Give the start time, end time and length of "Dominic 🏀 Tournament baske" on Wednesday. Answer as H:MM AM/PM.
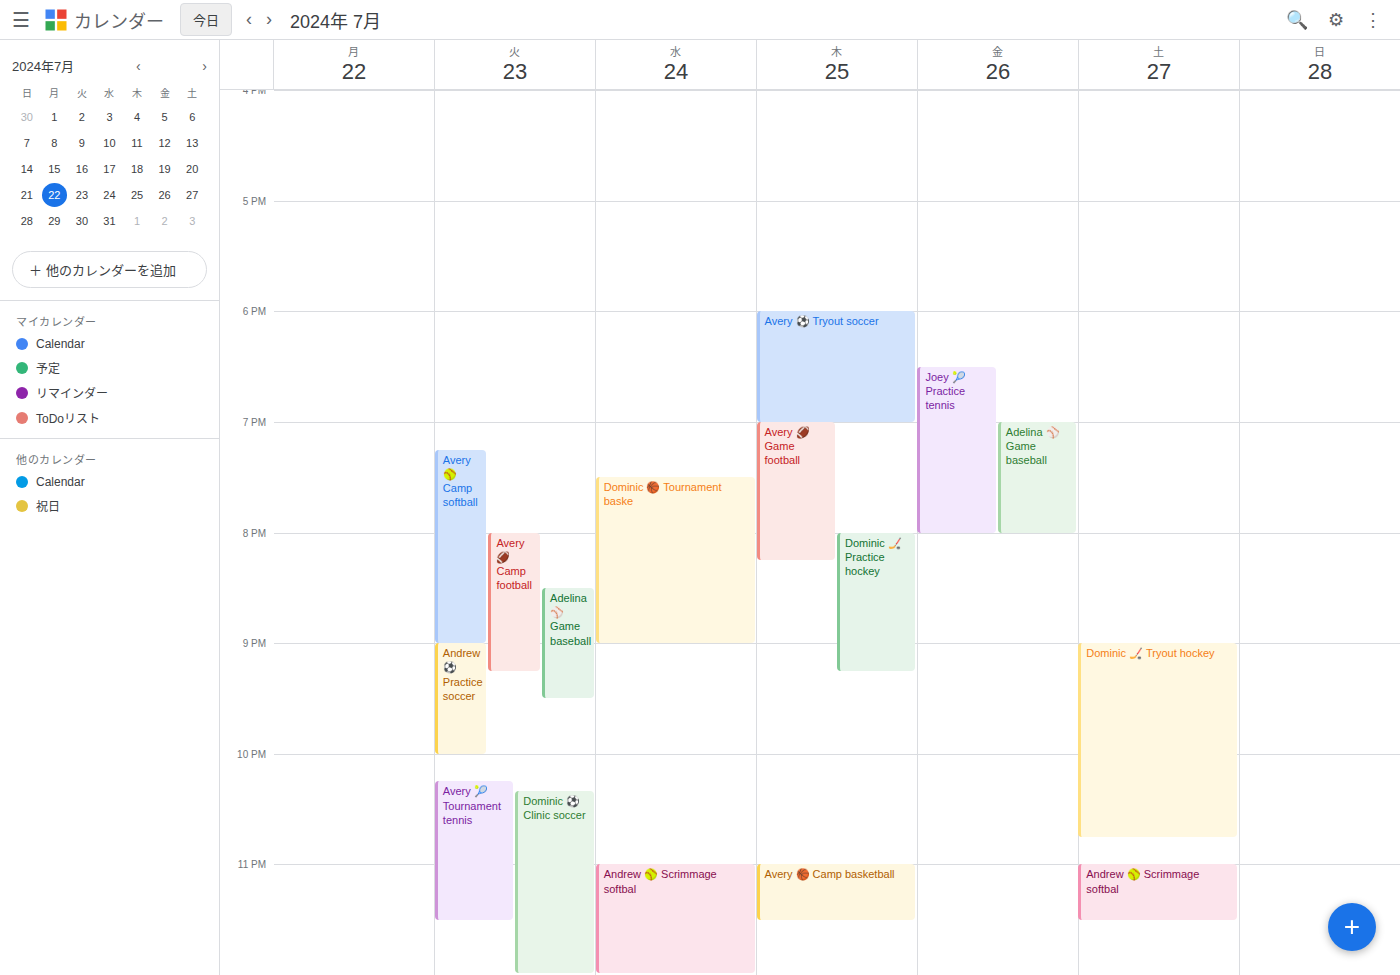
7:30 PM to 9:00 PM, 1 hour 30 minutes